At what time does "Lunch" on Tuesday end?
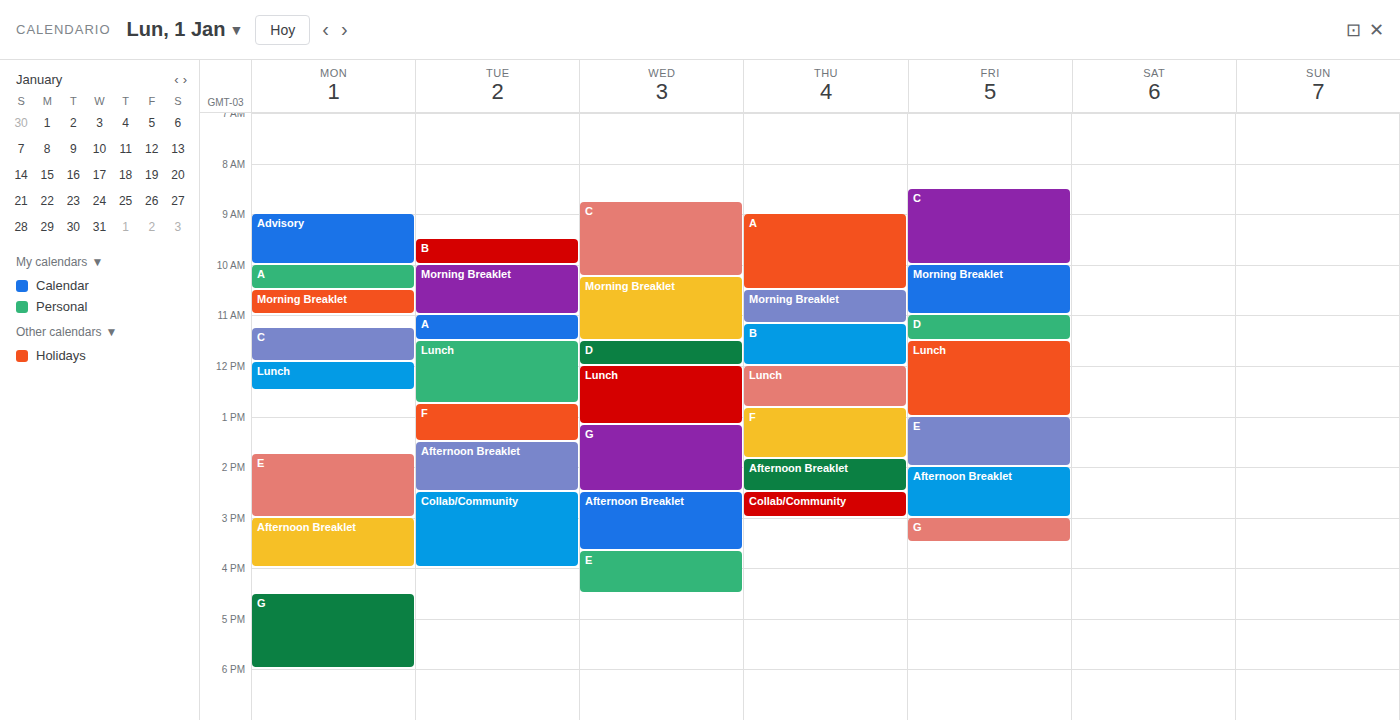
12:45